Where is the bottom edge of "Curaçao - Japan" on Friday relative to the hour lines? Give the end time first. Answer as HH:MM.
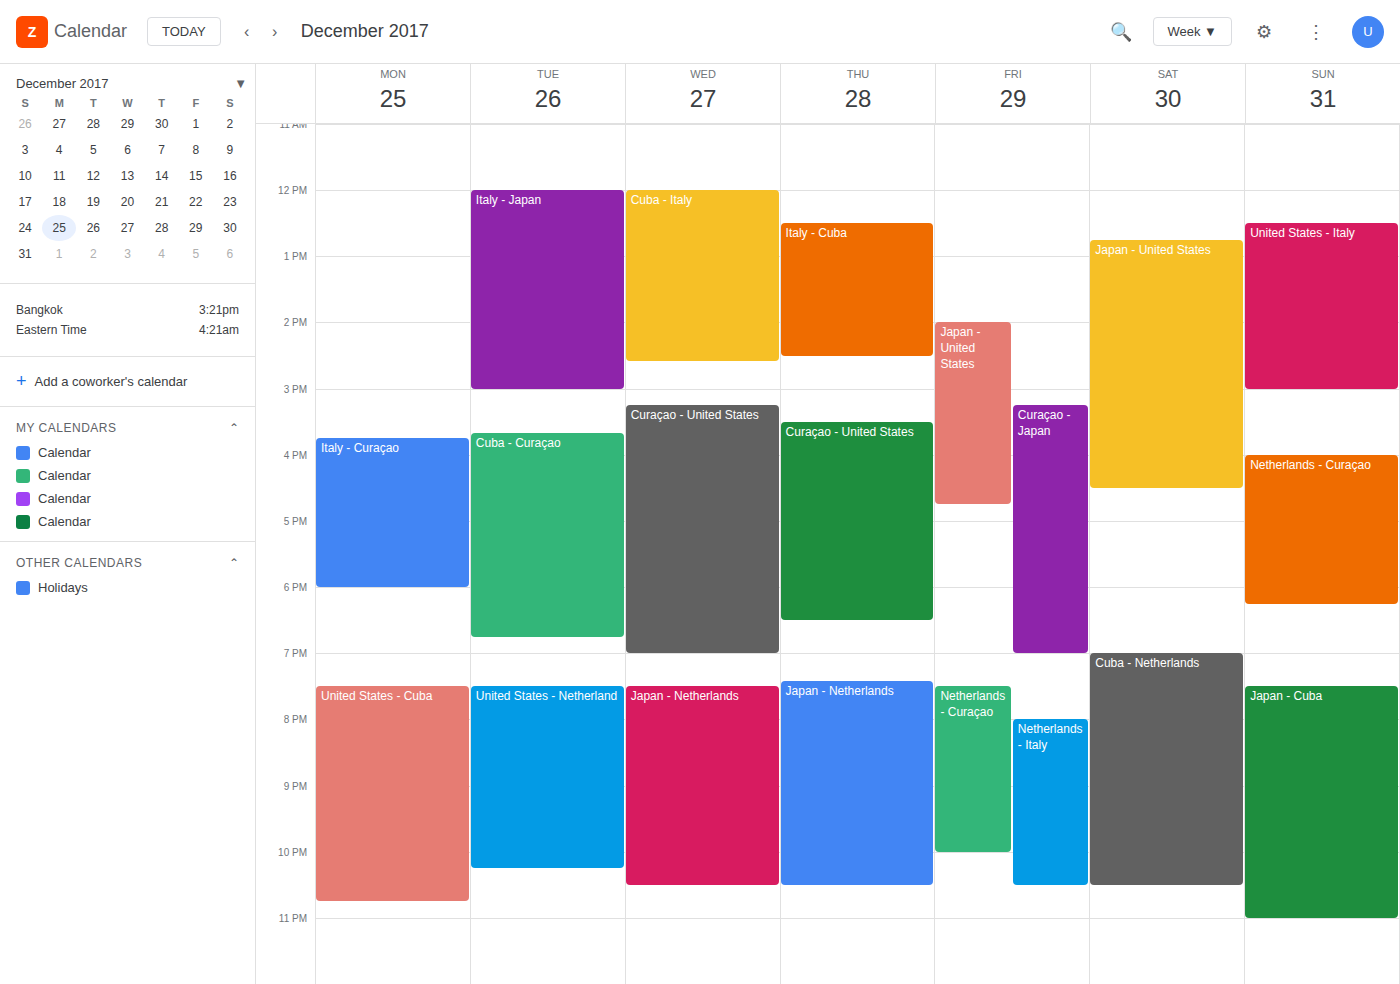
19:00 -- exactly on the 19:00 line.